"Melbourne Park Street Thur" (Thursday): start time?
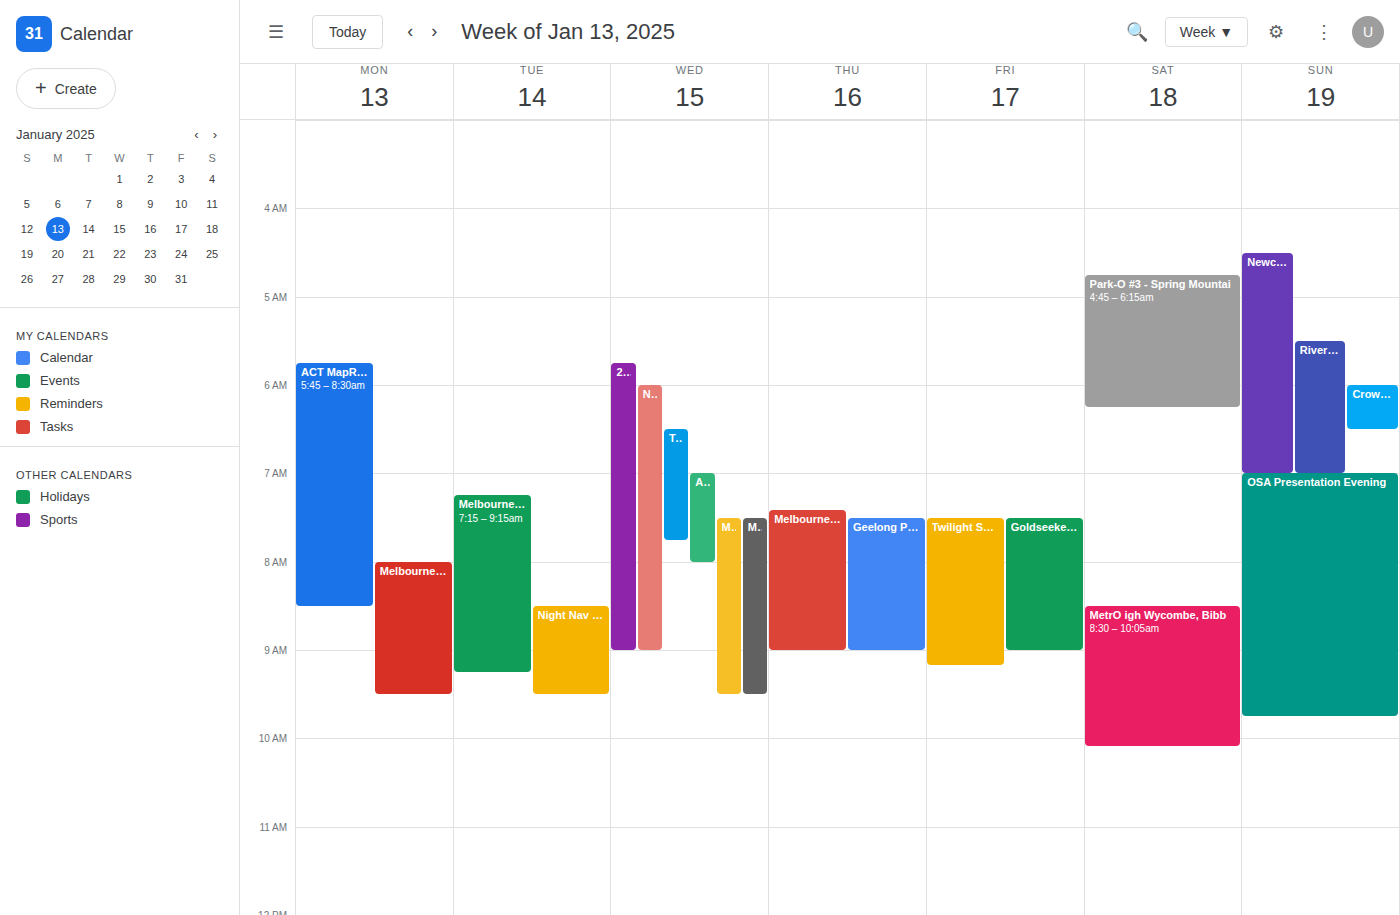
07:25